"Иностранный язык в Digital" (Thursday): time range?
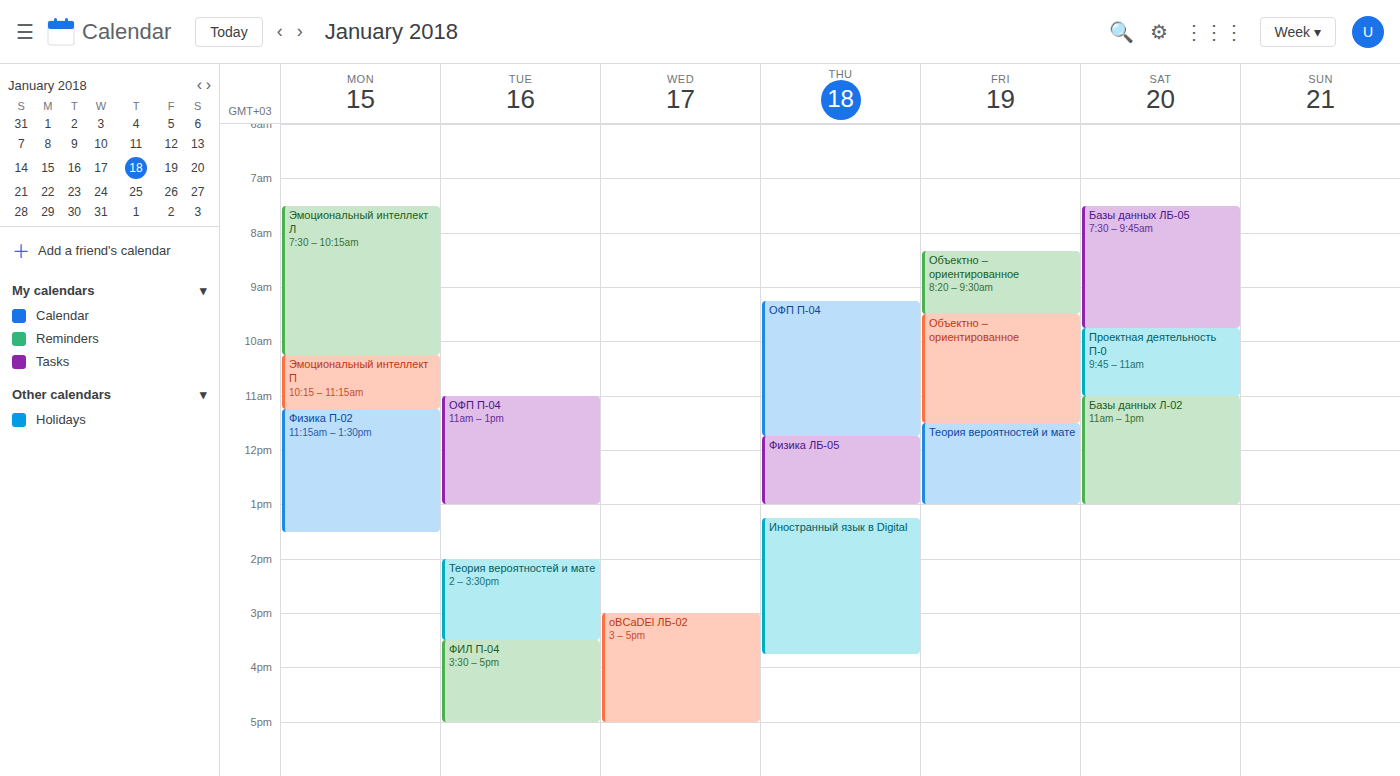
13:15 to 15:45